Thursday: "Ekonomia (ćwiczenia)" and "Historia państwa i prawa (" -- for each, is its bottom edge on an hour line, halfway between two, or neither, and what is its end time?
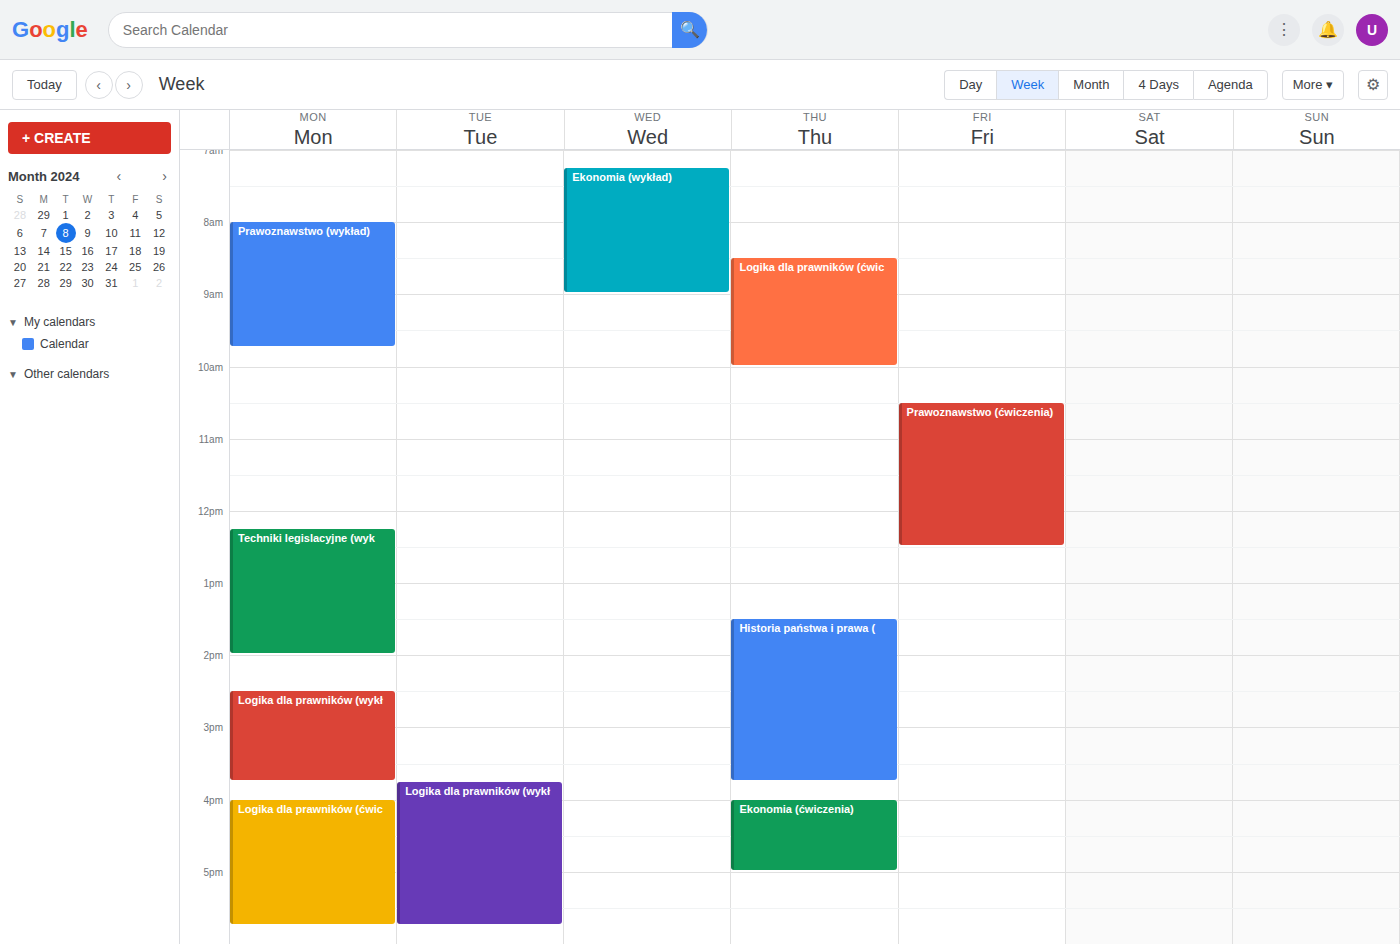
"Ekonomia (ćwiczenia)": 5:00 PM, exactly on the 5 PM line. "Historia państwa i prawa (": 3:45 PM, neither: three quarters of the way from the 3 PM line to the 4 PM line.